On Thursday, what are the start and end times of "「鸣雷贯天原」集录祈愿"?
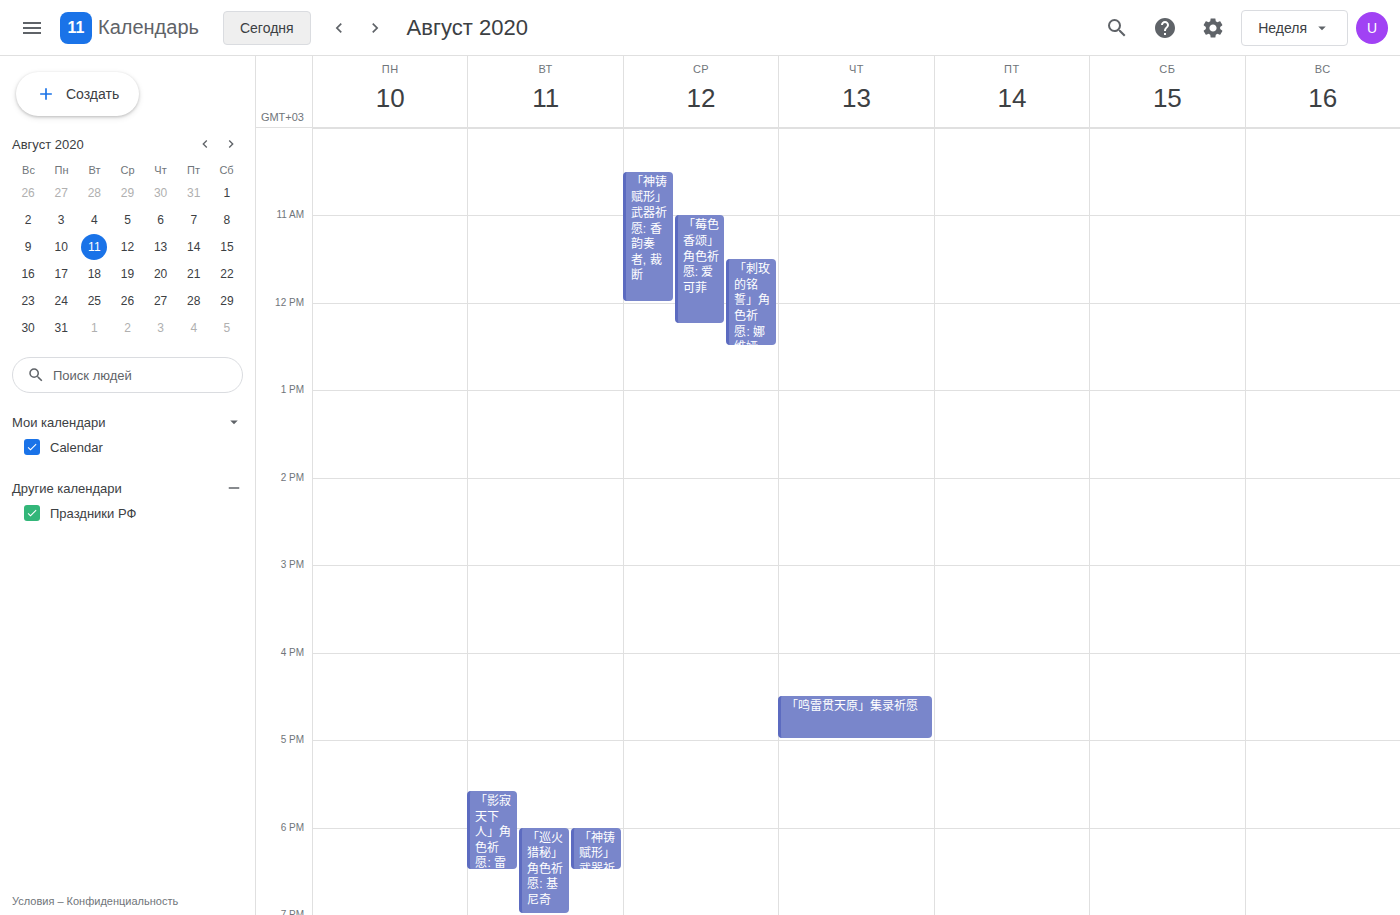
4:30 PM to 5:00 PM